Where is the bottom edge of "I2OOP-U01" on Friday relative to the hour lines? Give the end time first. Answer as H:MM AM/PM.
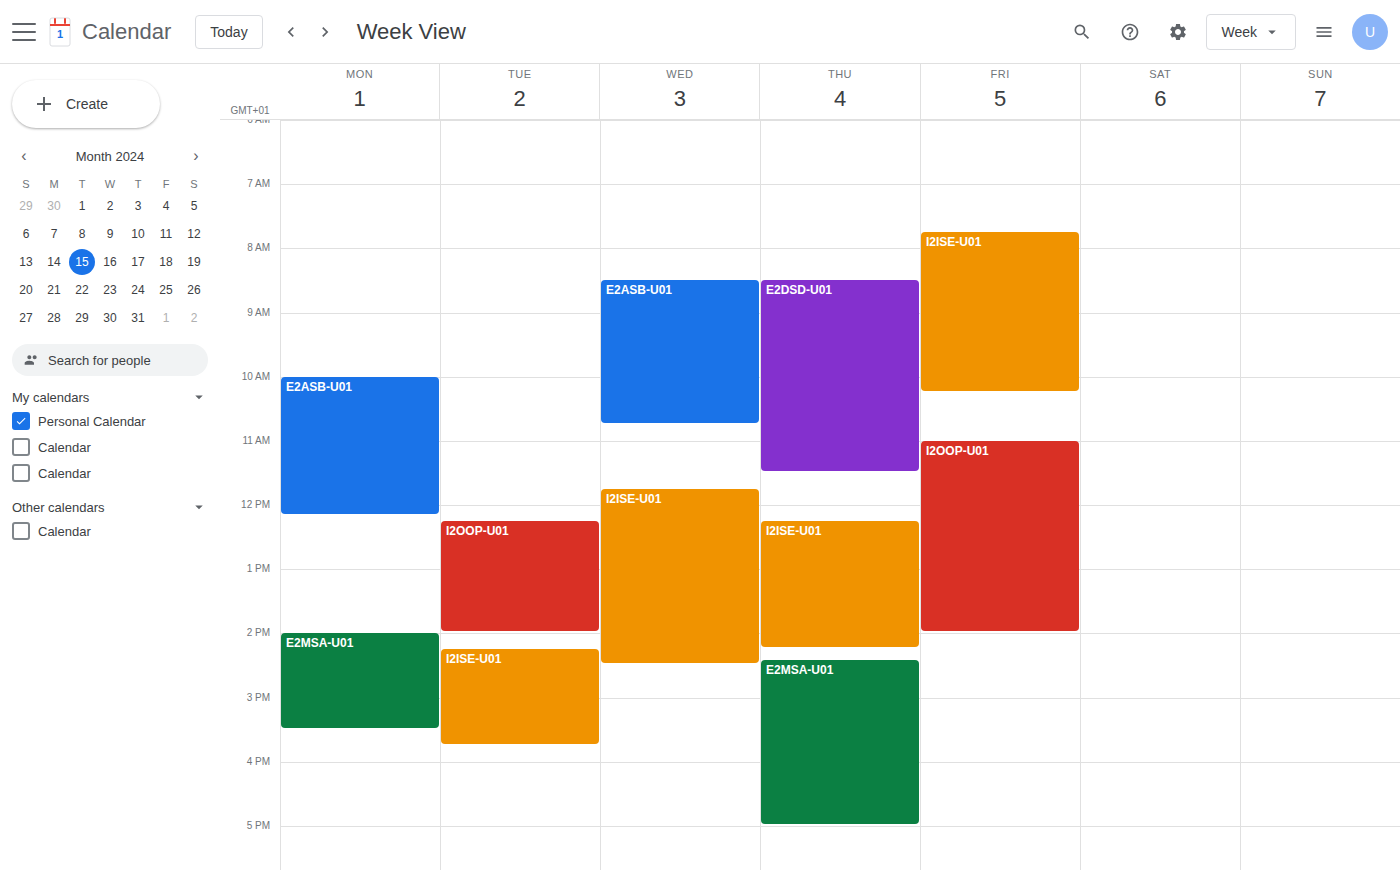
2:00 PM -- exactly on the 2 PM line.